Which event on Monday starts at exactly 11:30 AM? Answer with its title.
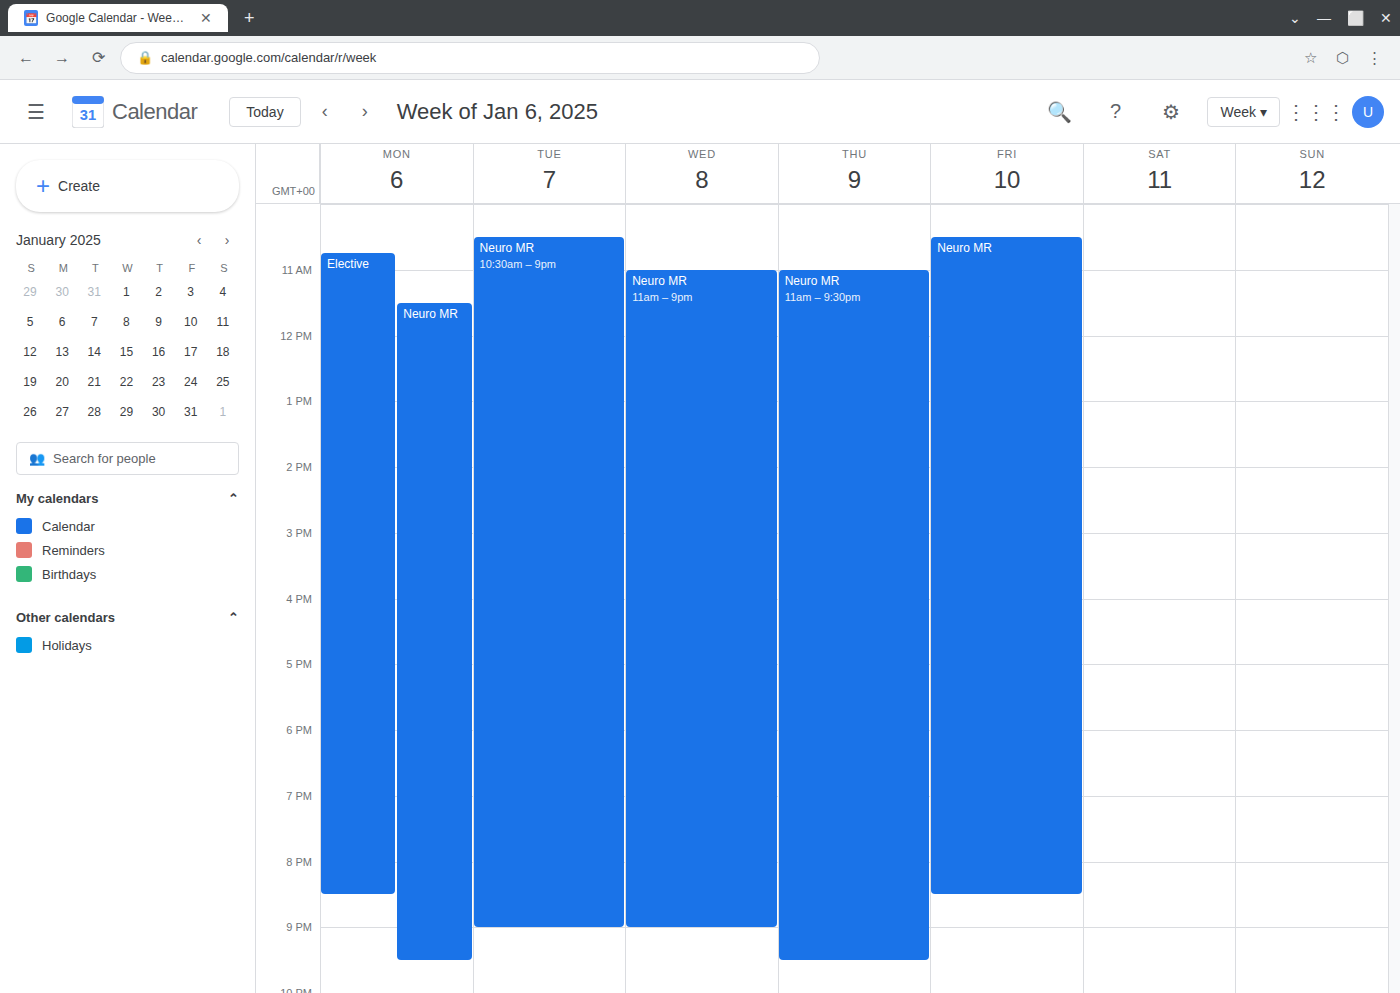
"Neuro MR"